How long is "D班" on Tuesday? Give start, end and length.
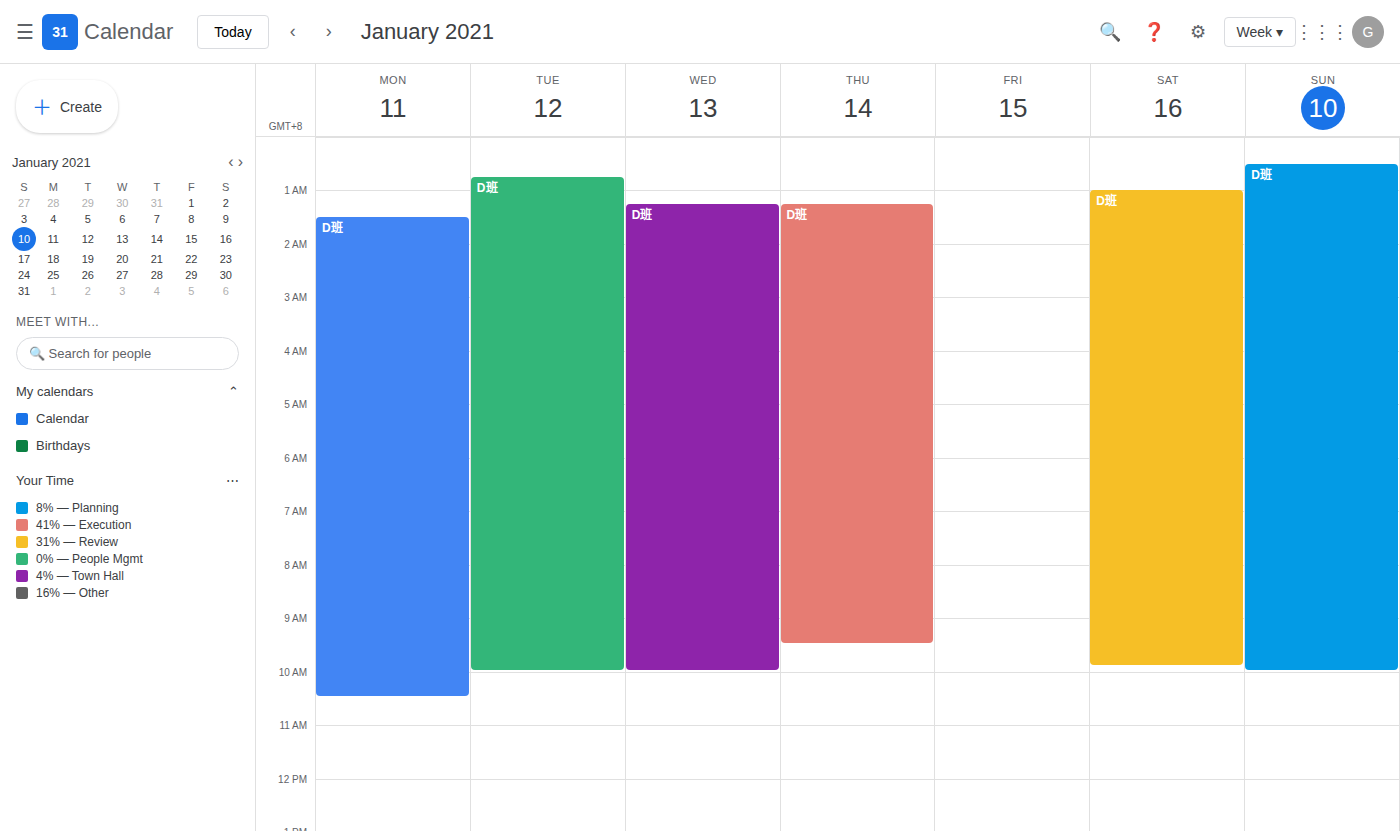
12:45 AM to 10:00 AM, 9 hours 15 minutes